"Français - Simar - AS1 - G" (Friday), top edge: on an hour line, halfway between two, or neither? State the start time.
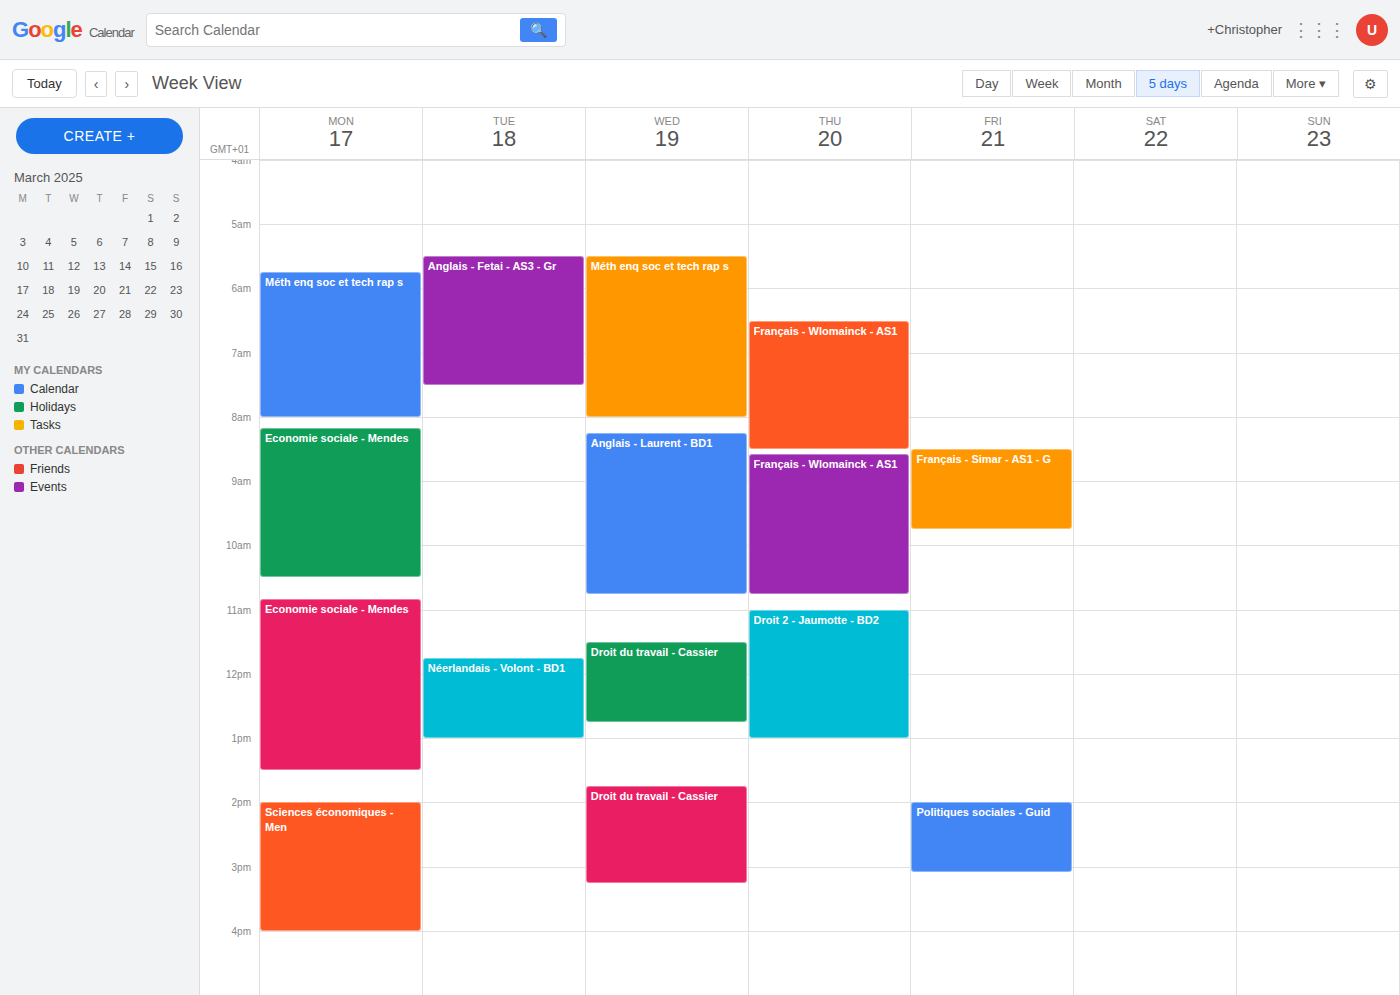
8:30 AM -- halfway between the 8 AM and 9 AM lines.